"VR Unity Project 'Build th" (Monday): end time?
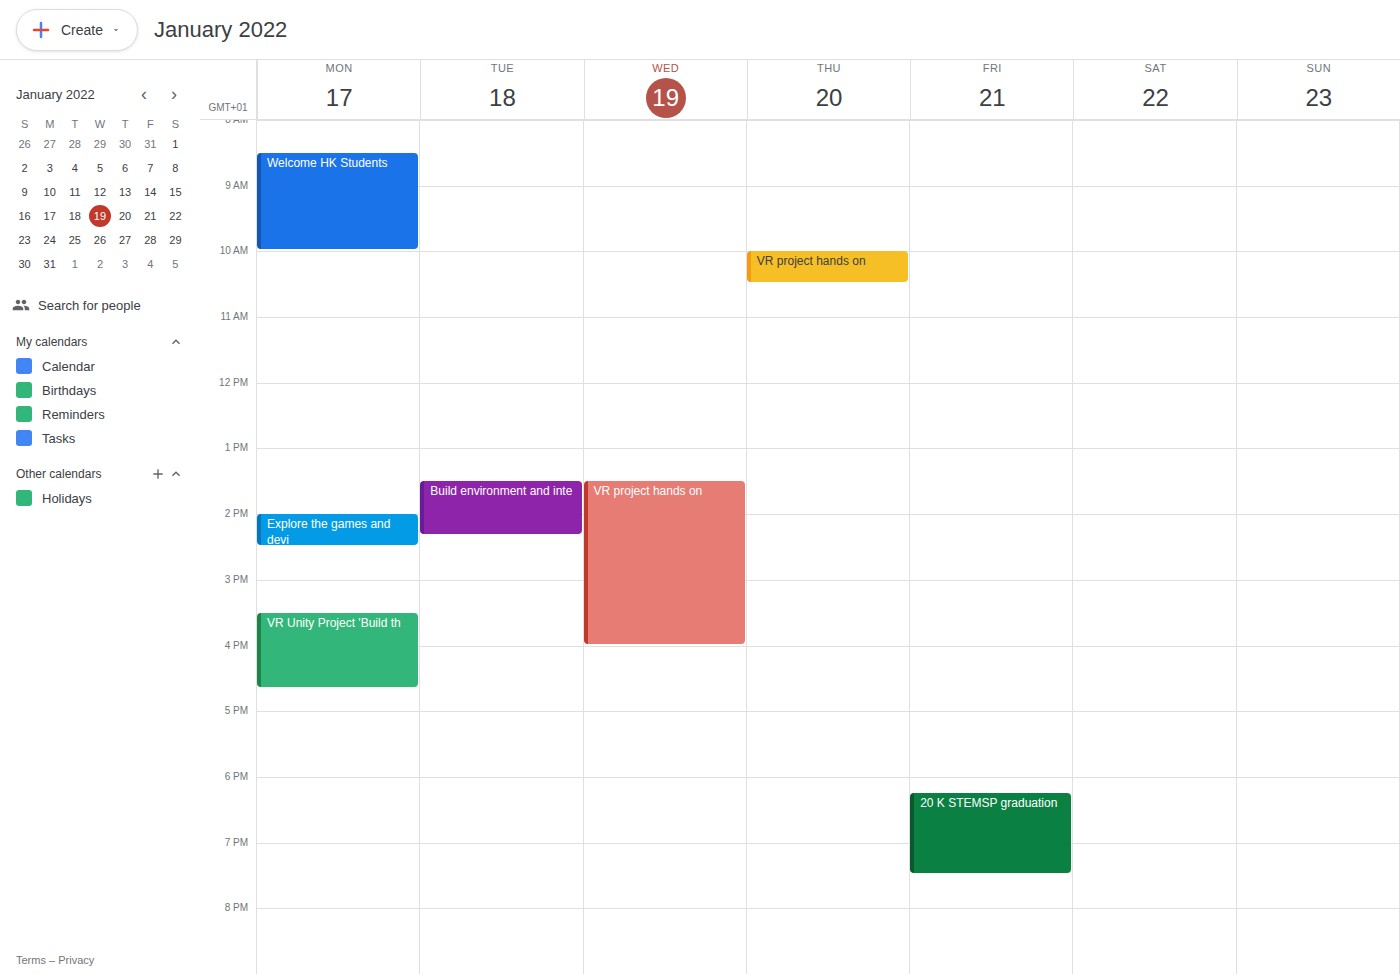
4:40 PM